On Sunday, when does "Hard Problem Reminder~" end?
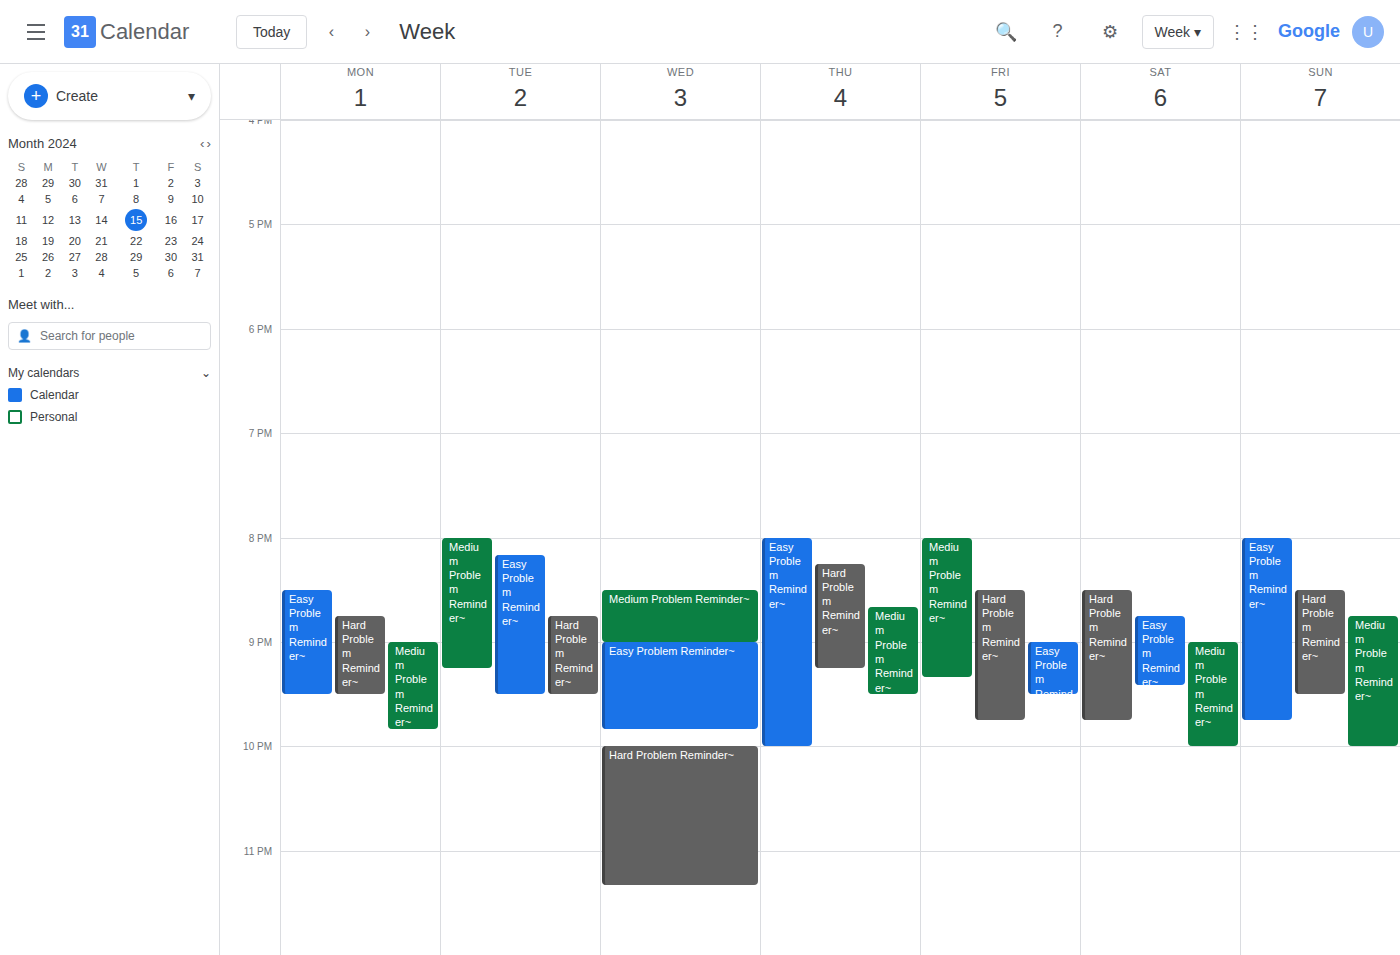
9:30 PM